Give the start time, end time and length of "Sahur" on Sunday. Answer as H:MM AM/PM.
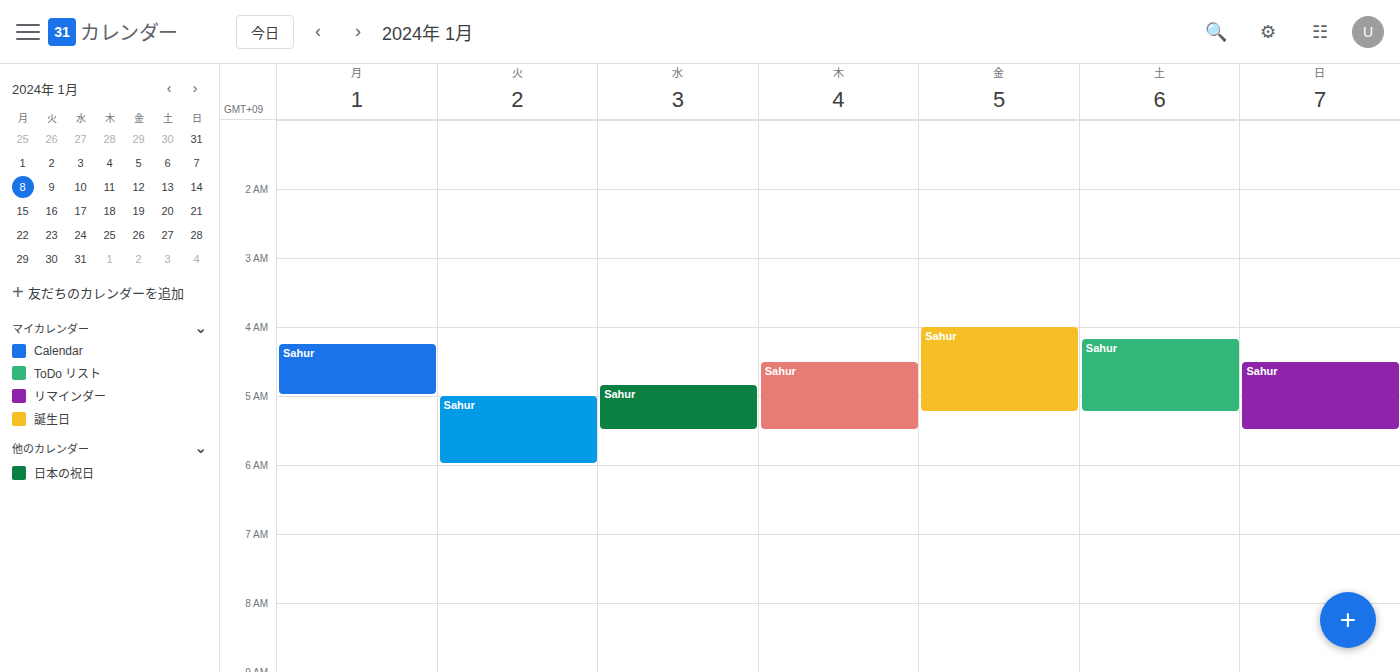
4:30 AM to 5:30 AM, 1 hour